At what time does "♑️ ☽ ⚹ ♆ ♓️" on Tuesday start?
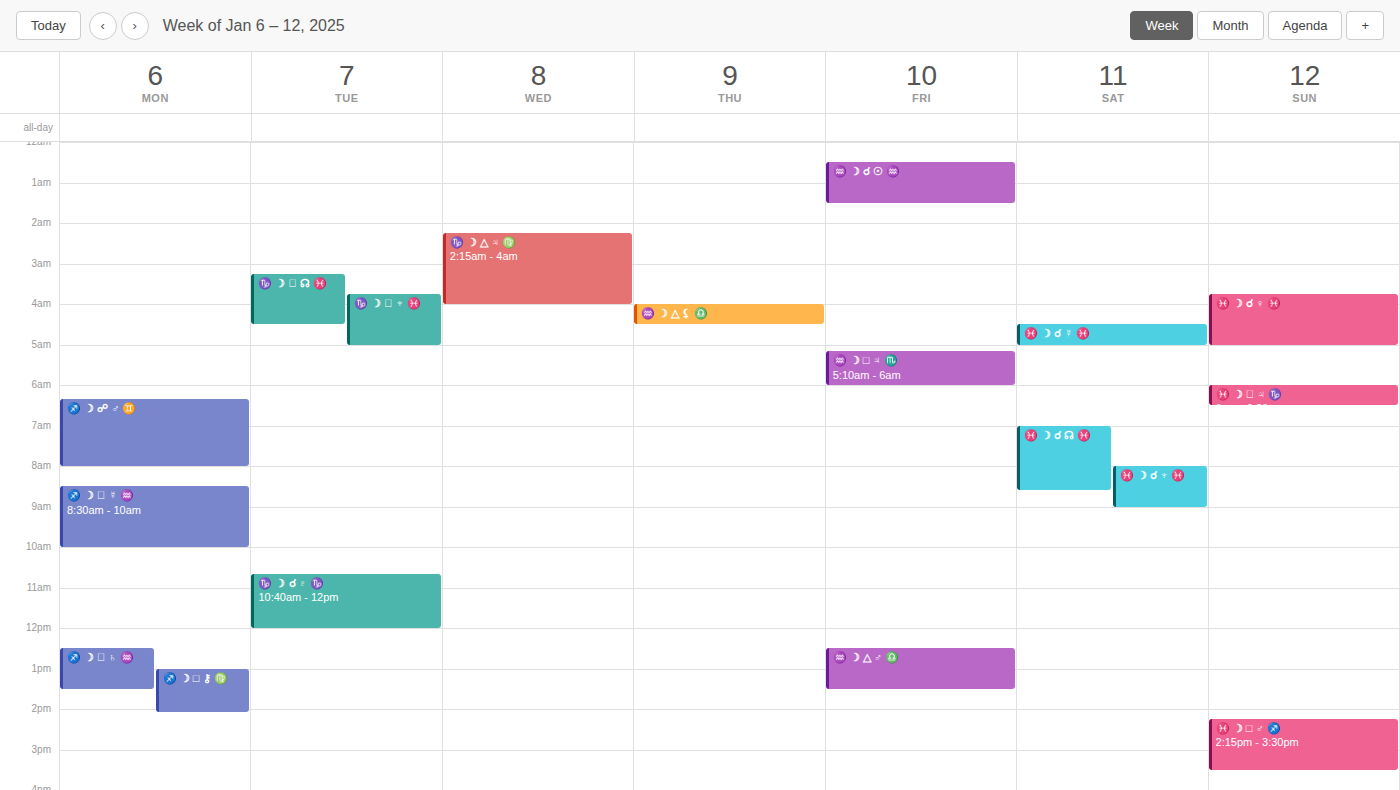
3:45 AM